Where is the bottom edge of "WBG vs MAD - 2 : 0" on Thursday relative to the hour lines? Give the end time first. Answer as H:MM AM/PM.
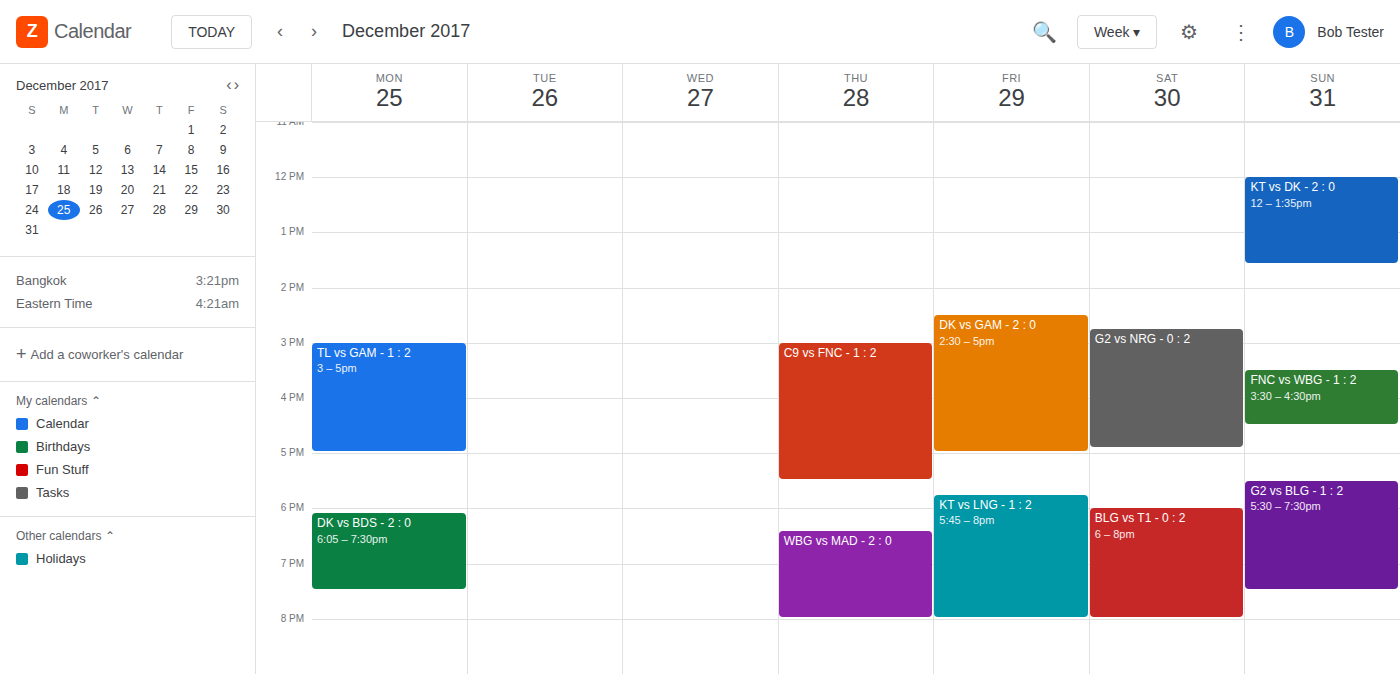
8:00 PM -- exactly on the 8 PM line.